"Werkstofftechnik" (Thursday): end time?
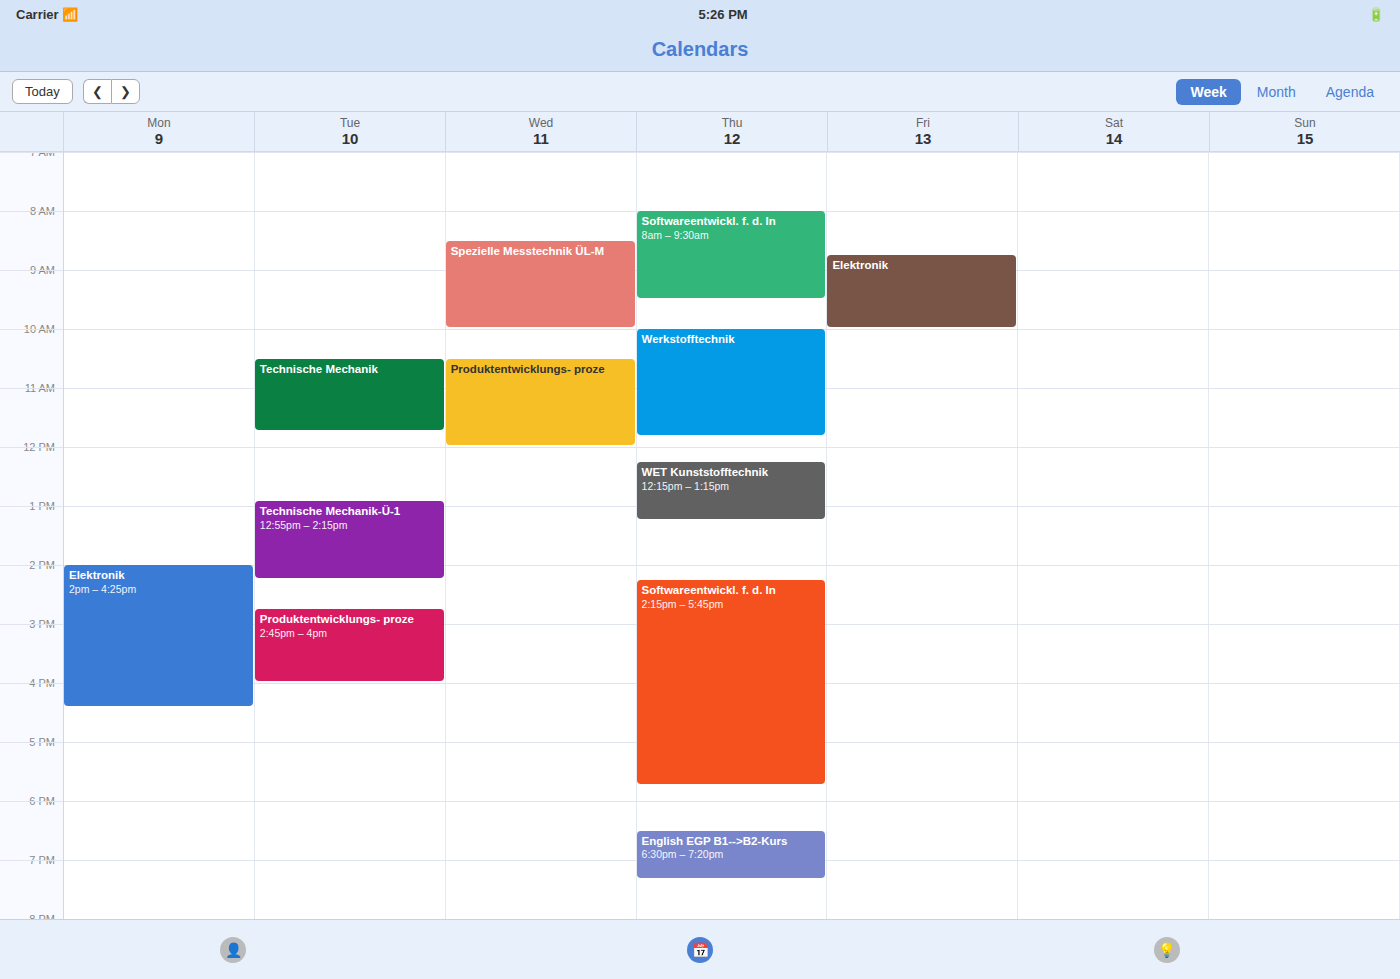
11:50